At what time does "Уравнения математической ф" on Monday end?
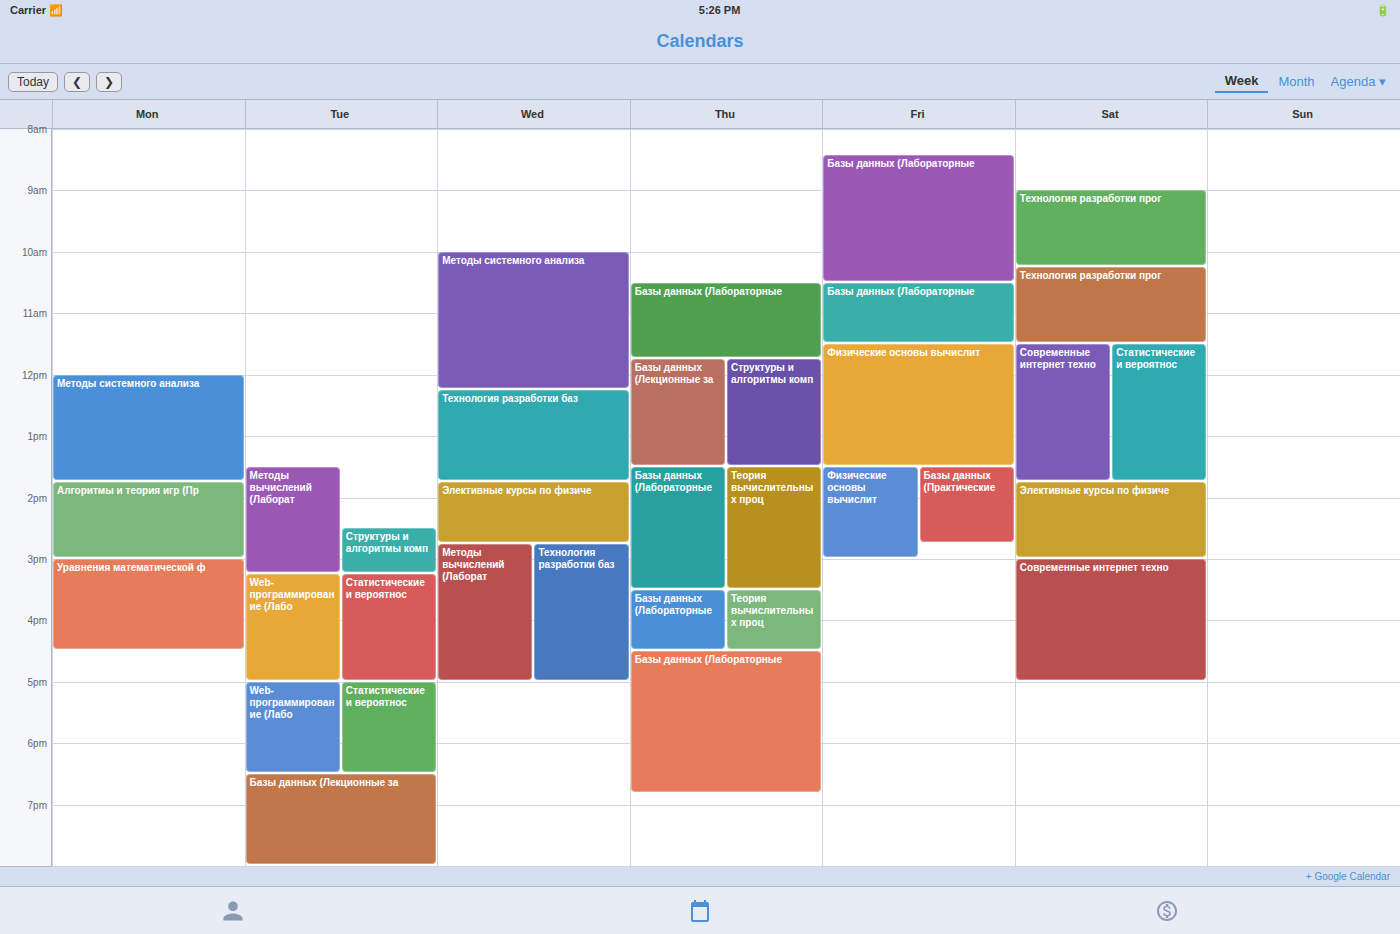
4:30 PM